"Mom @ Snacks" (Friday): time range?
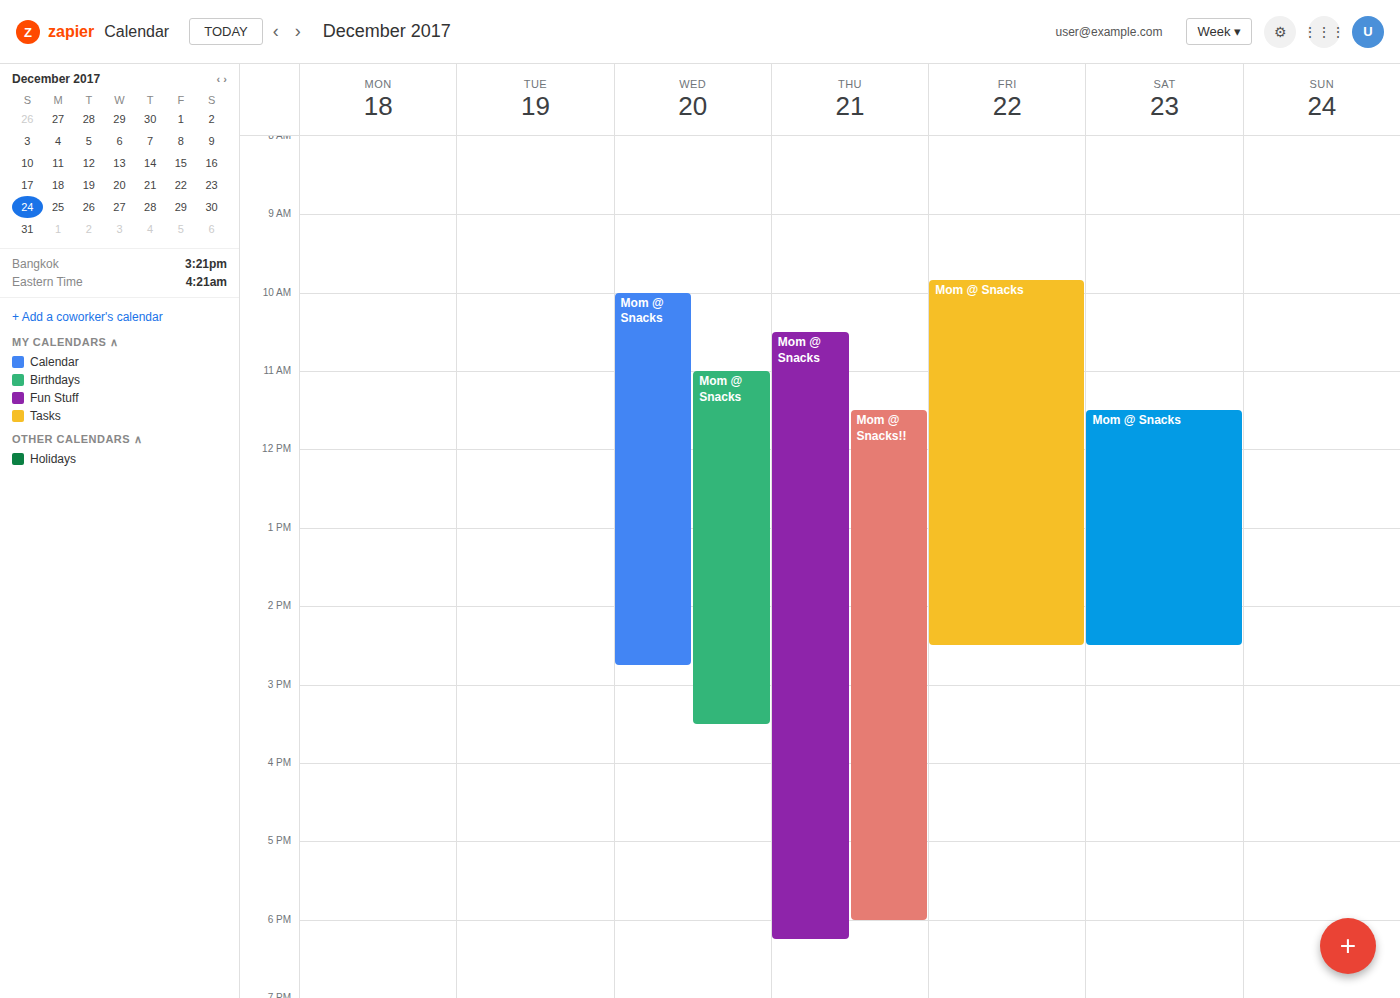
9:50 AM to 2:30 PM